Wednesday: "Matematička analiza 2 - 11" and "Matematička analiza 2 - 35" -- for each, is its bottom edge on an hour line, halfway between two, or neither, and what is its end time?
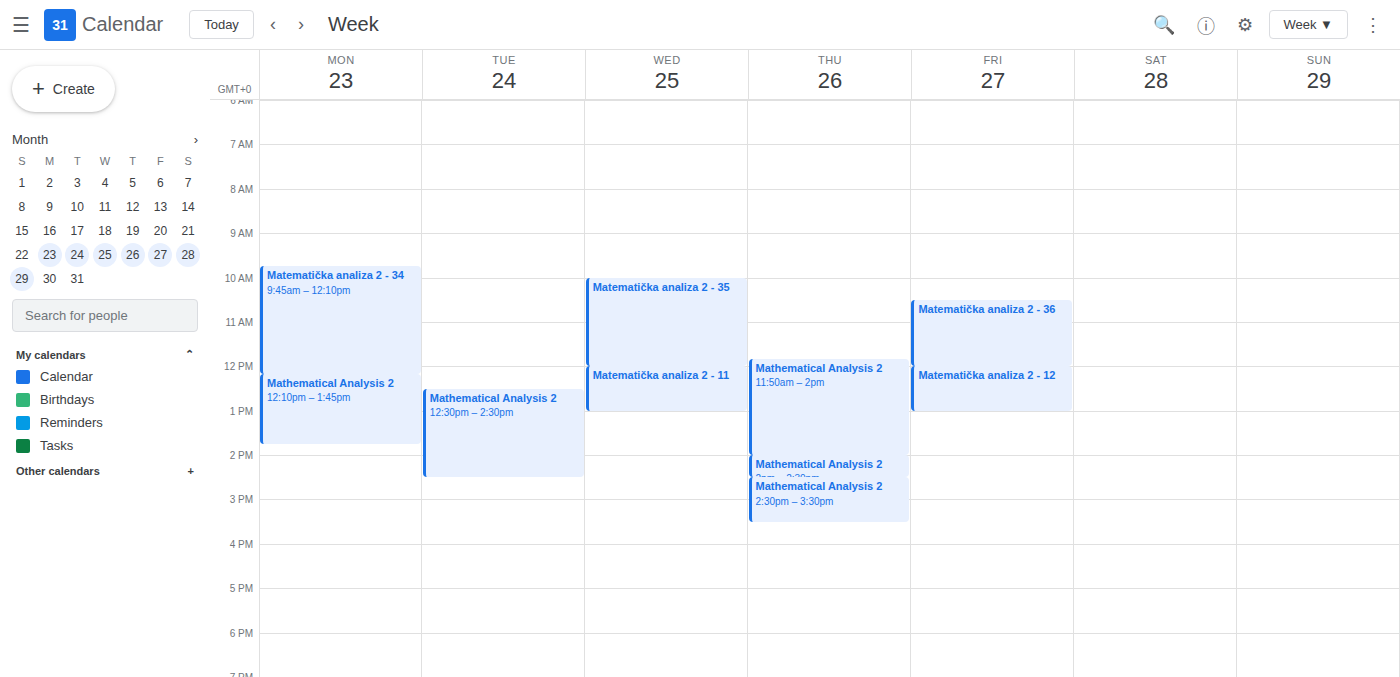
"Matematička analiza 2 - 11": 1:00 PM, exactly on the 1 PM line. "Matematička analiza 2 - 35": 12:00 PM, exactly on the 12 PM line.